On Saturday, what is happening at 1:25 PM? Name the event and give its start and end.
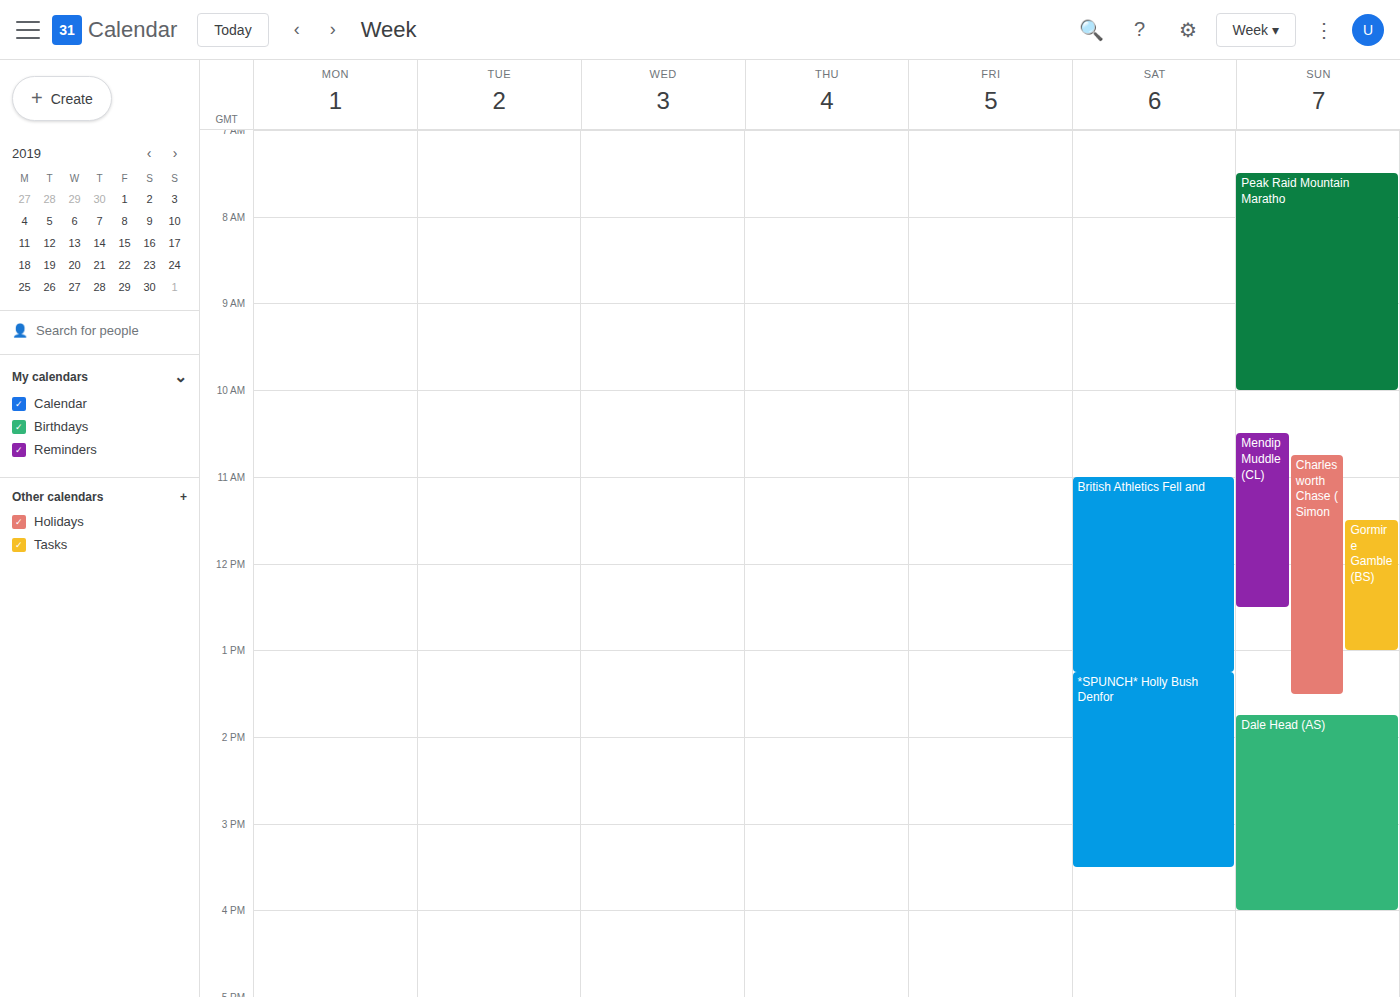
"*SPUNCH* Holly Bush Denfor", 1:15 PM to 3:30 PM